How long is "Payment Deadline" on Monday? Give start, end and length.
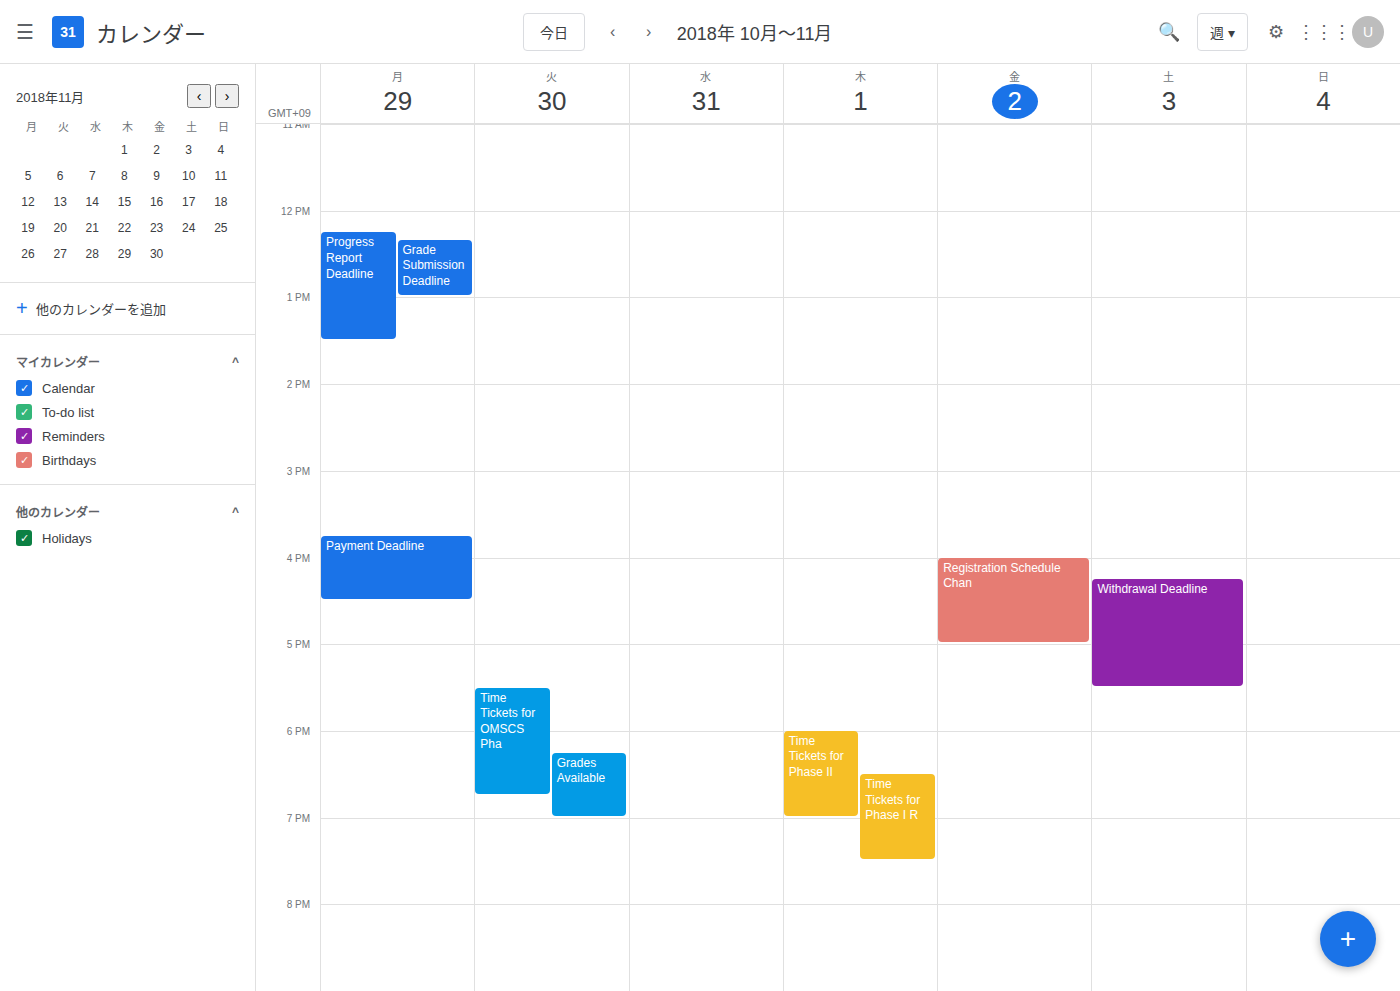
3:45 PM to 4:30 PM, 45 minutes